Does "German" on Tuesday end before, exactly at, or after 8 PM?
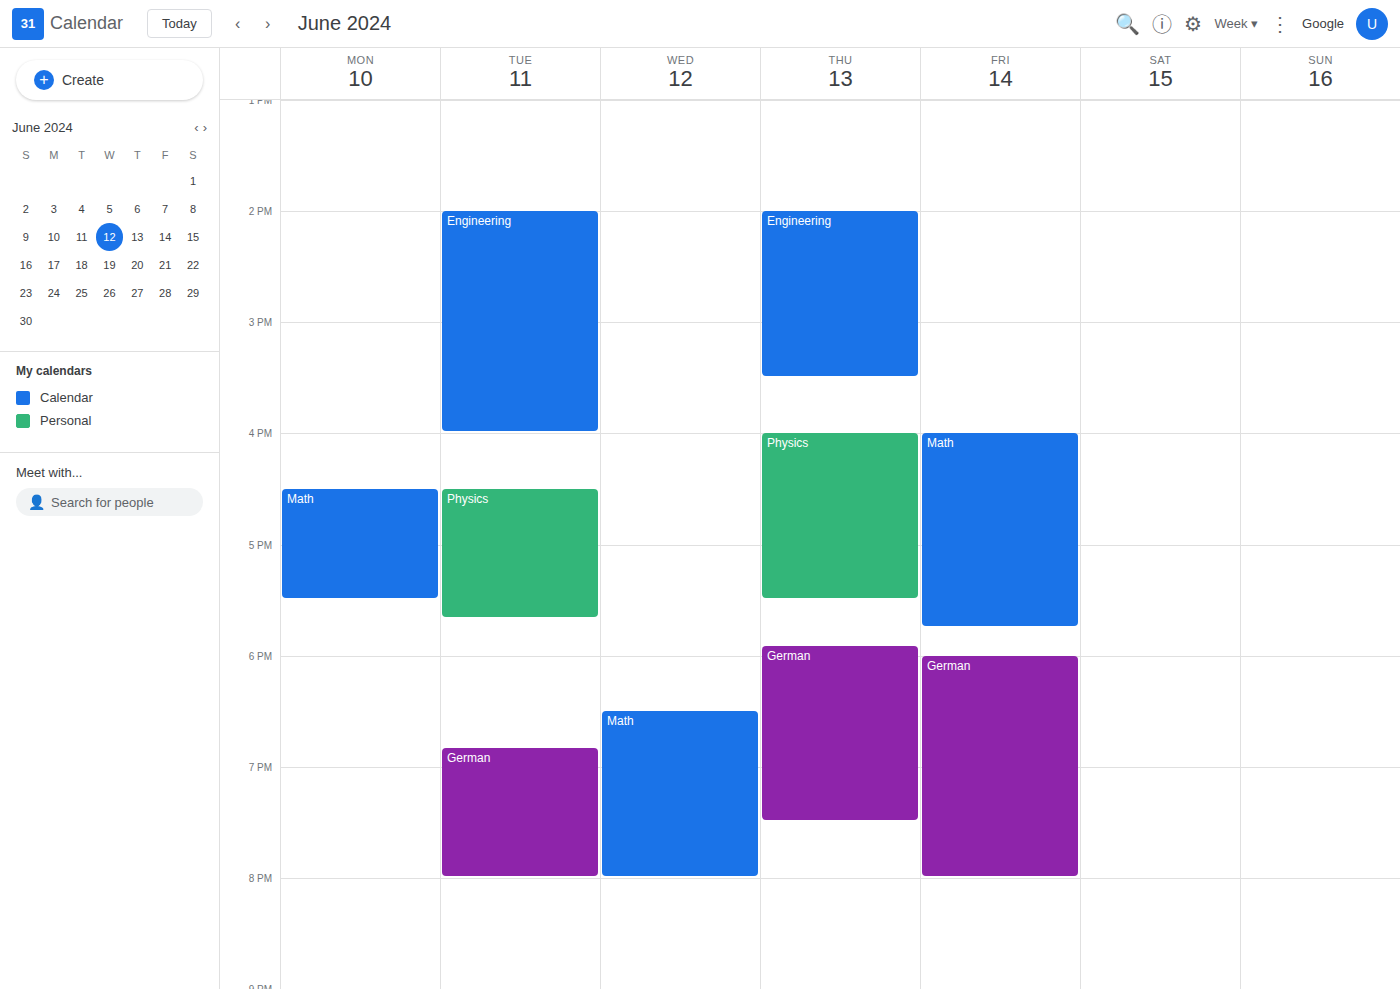
8:00 PM -- exactly at 8 PM, on the 8 PM line.